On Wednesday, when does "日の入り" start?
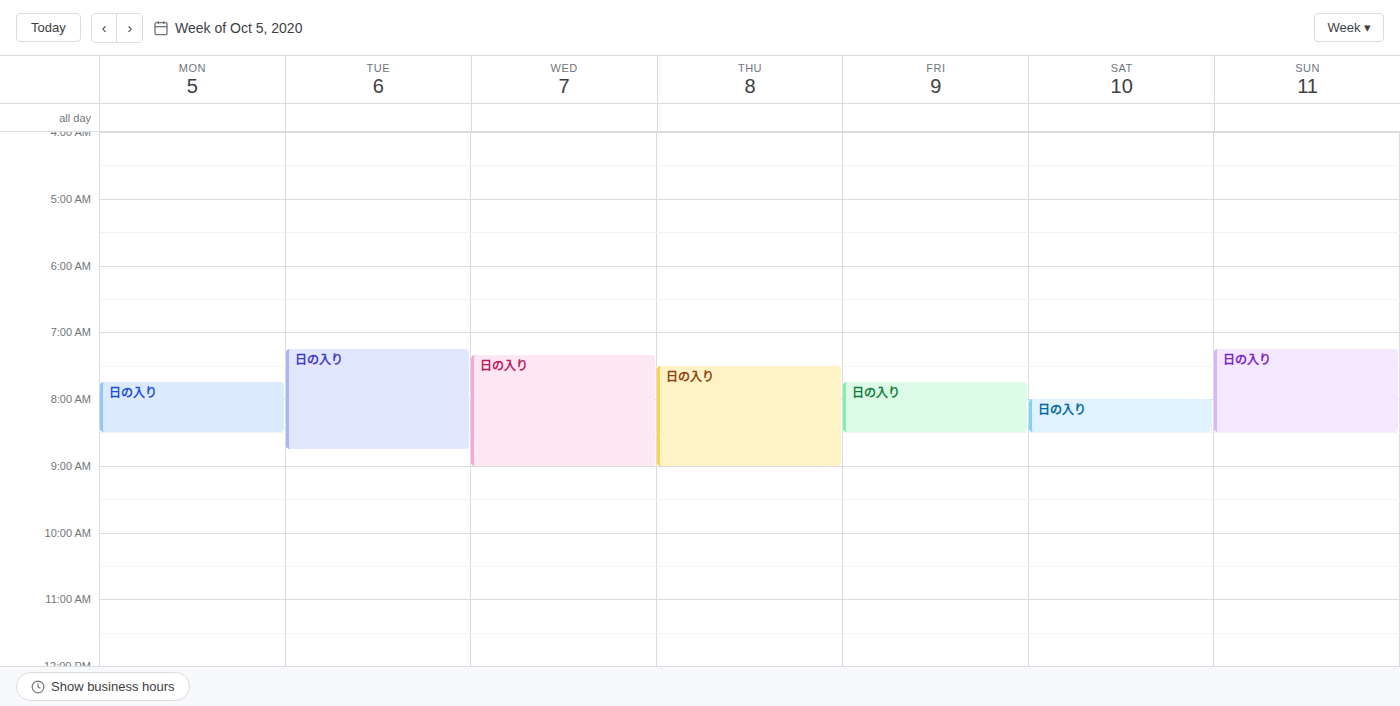
7:20 AM